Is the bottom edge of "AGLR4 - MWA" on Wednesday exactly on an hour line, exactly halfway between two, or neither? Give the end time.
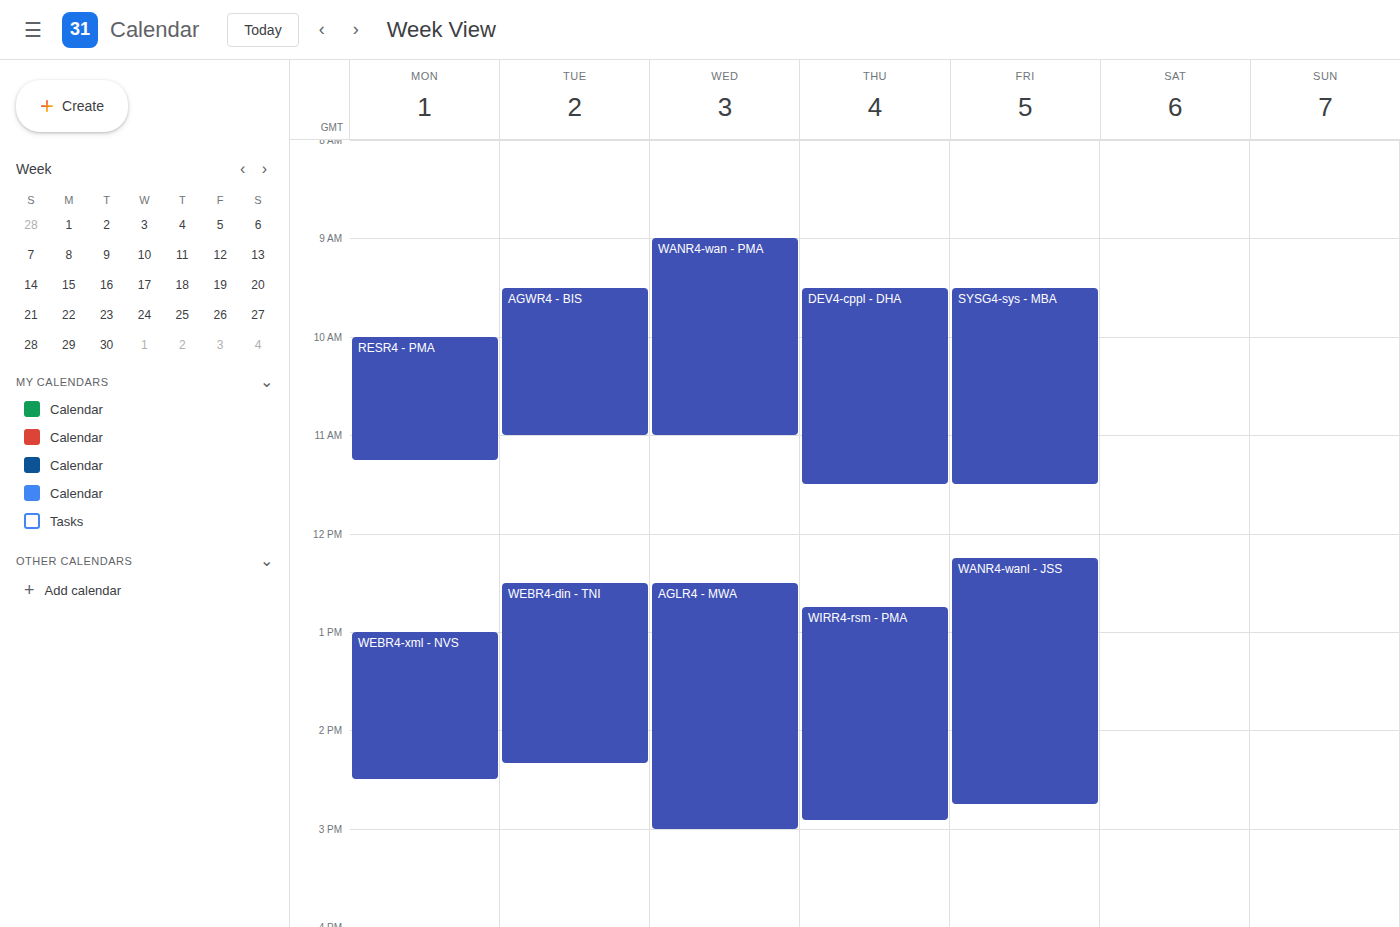
3:00 PM -- exactly on the 3 PM line.